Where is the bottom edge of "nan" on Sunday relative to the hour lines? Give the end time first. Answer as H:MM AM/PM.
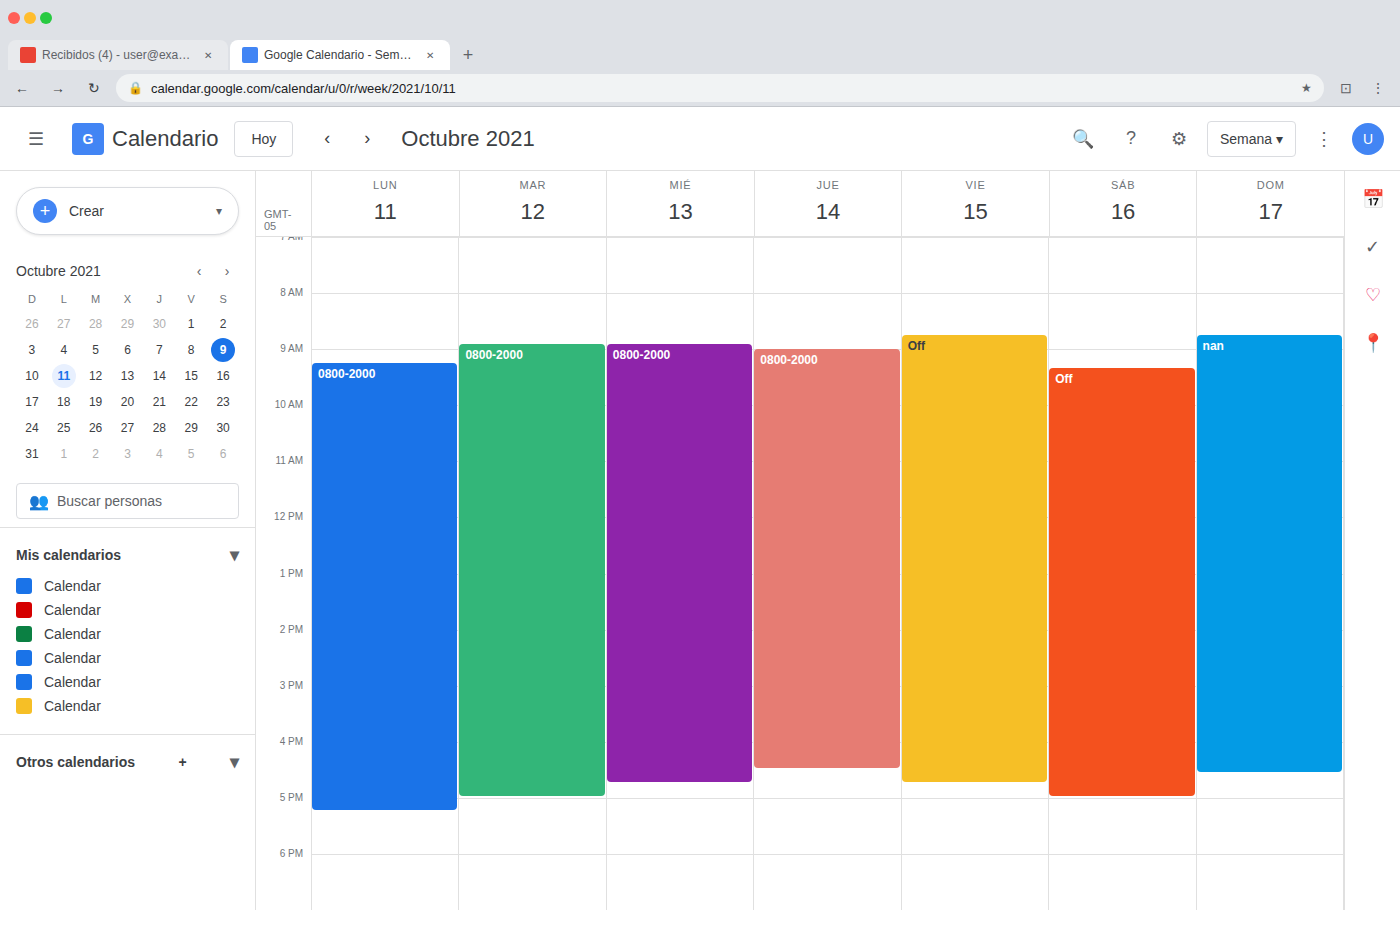
4:35 PM -- neither: 35 minutes below the 4 PM line and 25 minutes above the 5 PM line.